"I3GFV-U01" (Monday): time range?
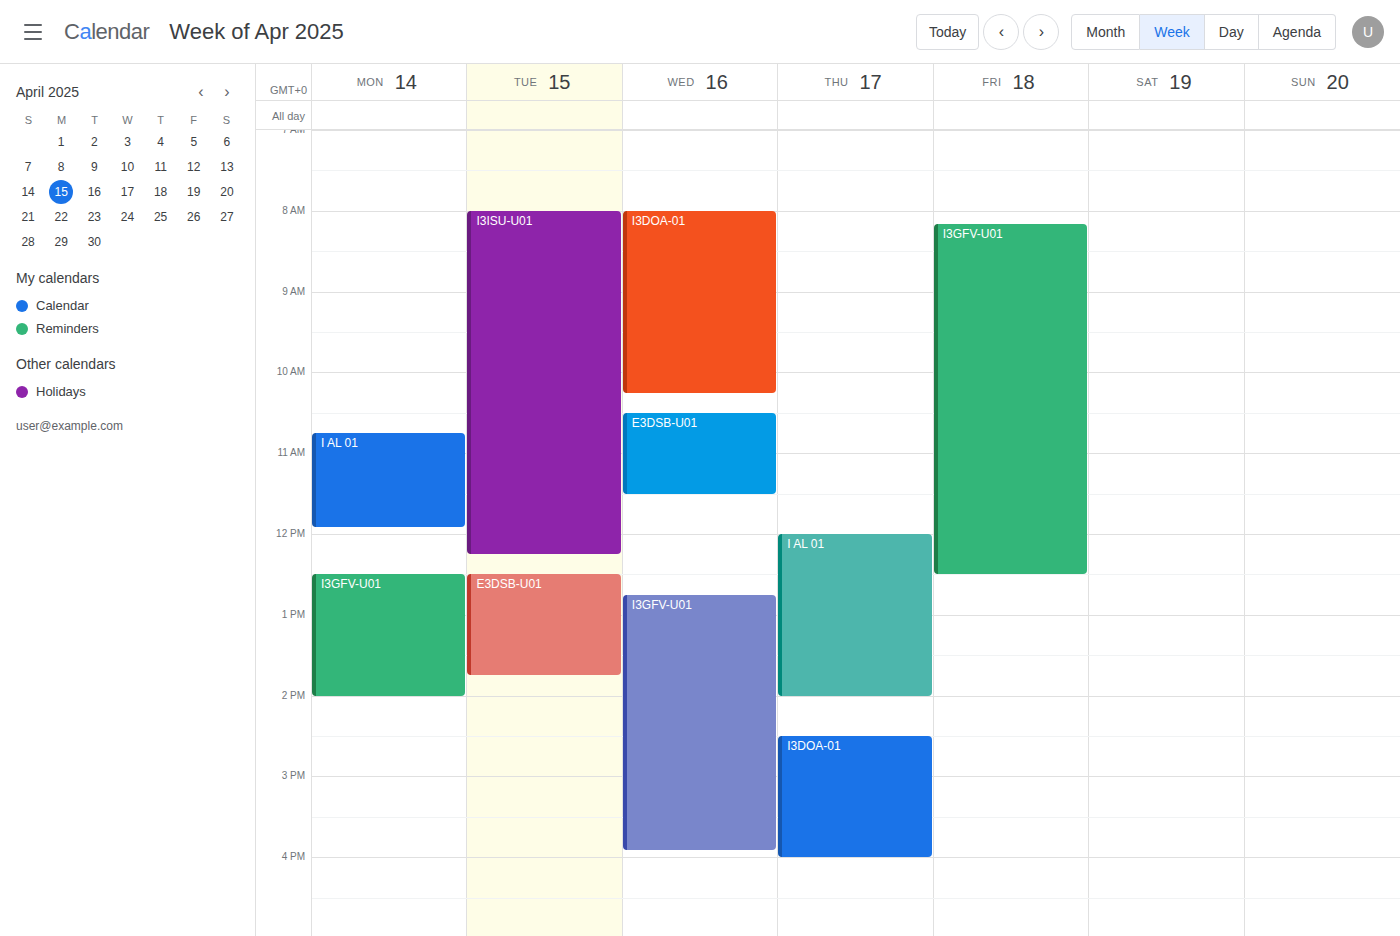
12:30 PM to 2:00 PM